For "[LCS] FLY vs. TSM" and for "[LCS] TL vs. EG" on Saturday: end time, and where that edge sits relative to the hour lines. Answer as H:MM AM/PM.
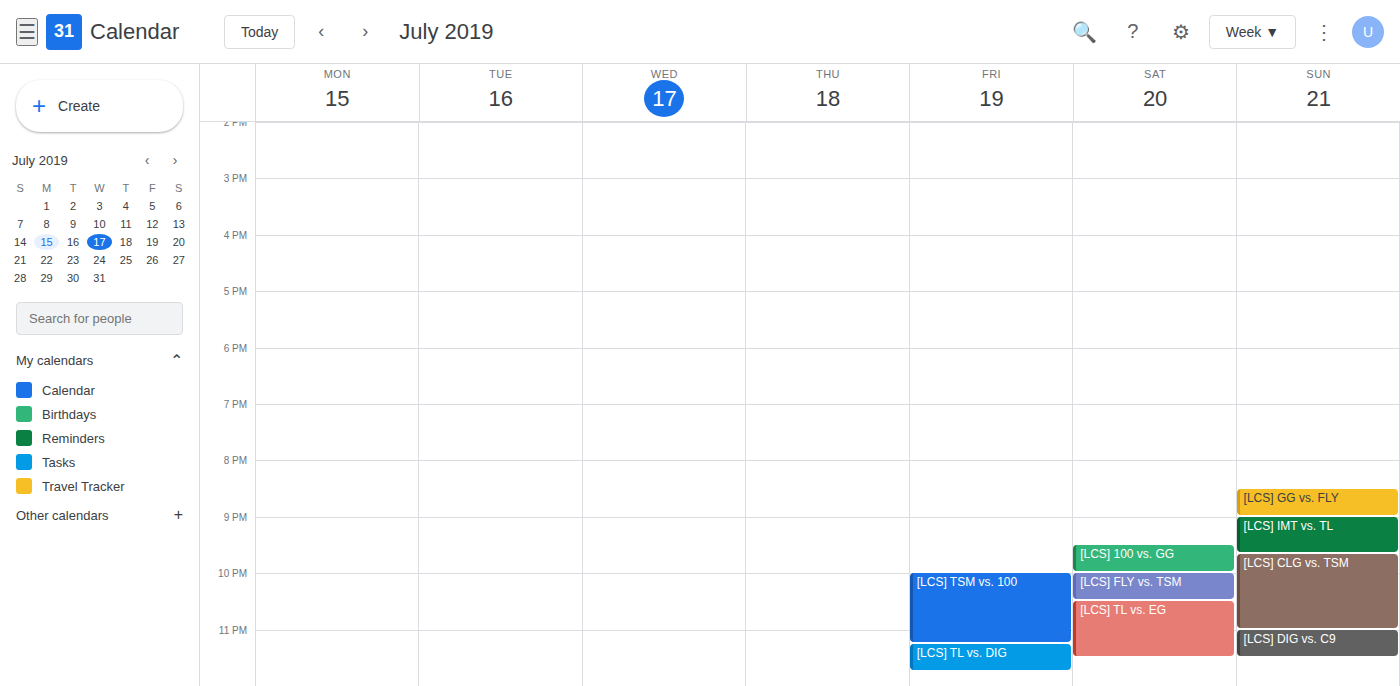
"[LCS] FLY vs. TSM": 10:30 PM, halfway between the 10 PM and 11 PM lines. "[LCS] TL vs. EG": 11:30 PM, halfway between the 11 PM and 12 AM lines.